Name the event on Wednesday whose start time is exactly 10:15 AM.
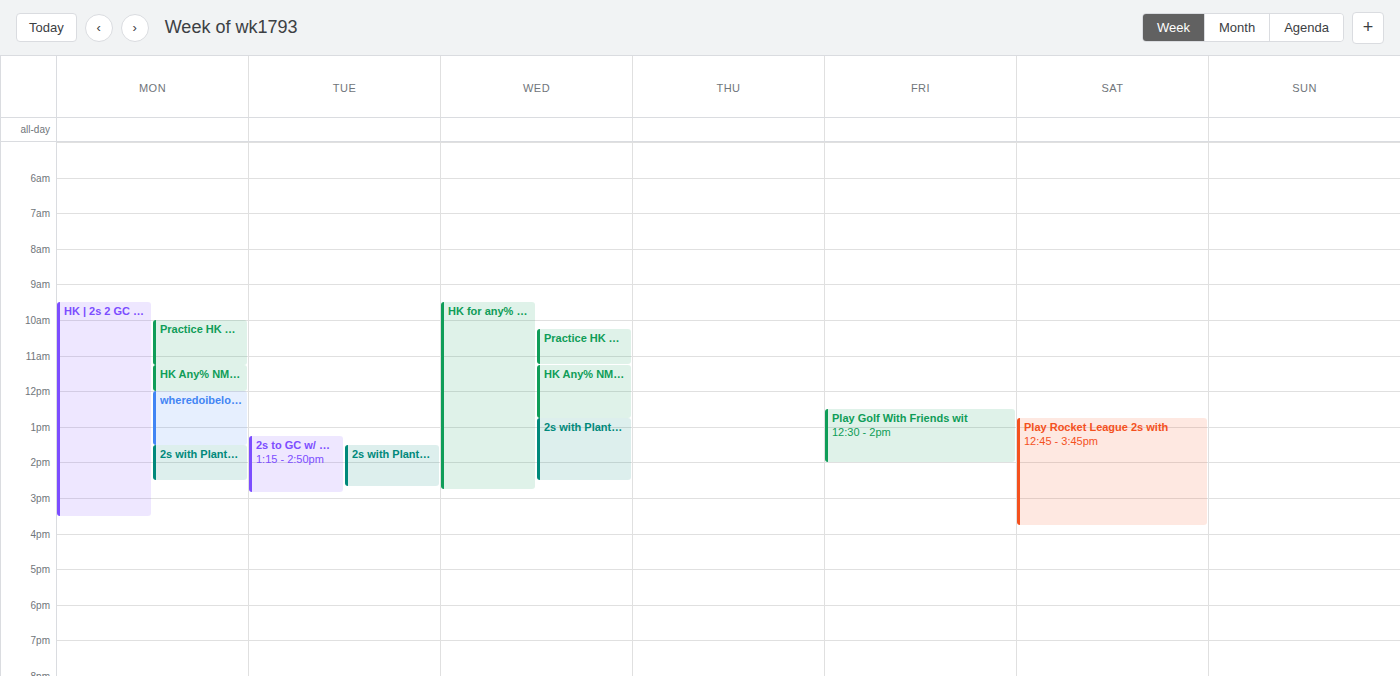
"Practice HK Any% NMG 1.4.3"